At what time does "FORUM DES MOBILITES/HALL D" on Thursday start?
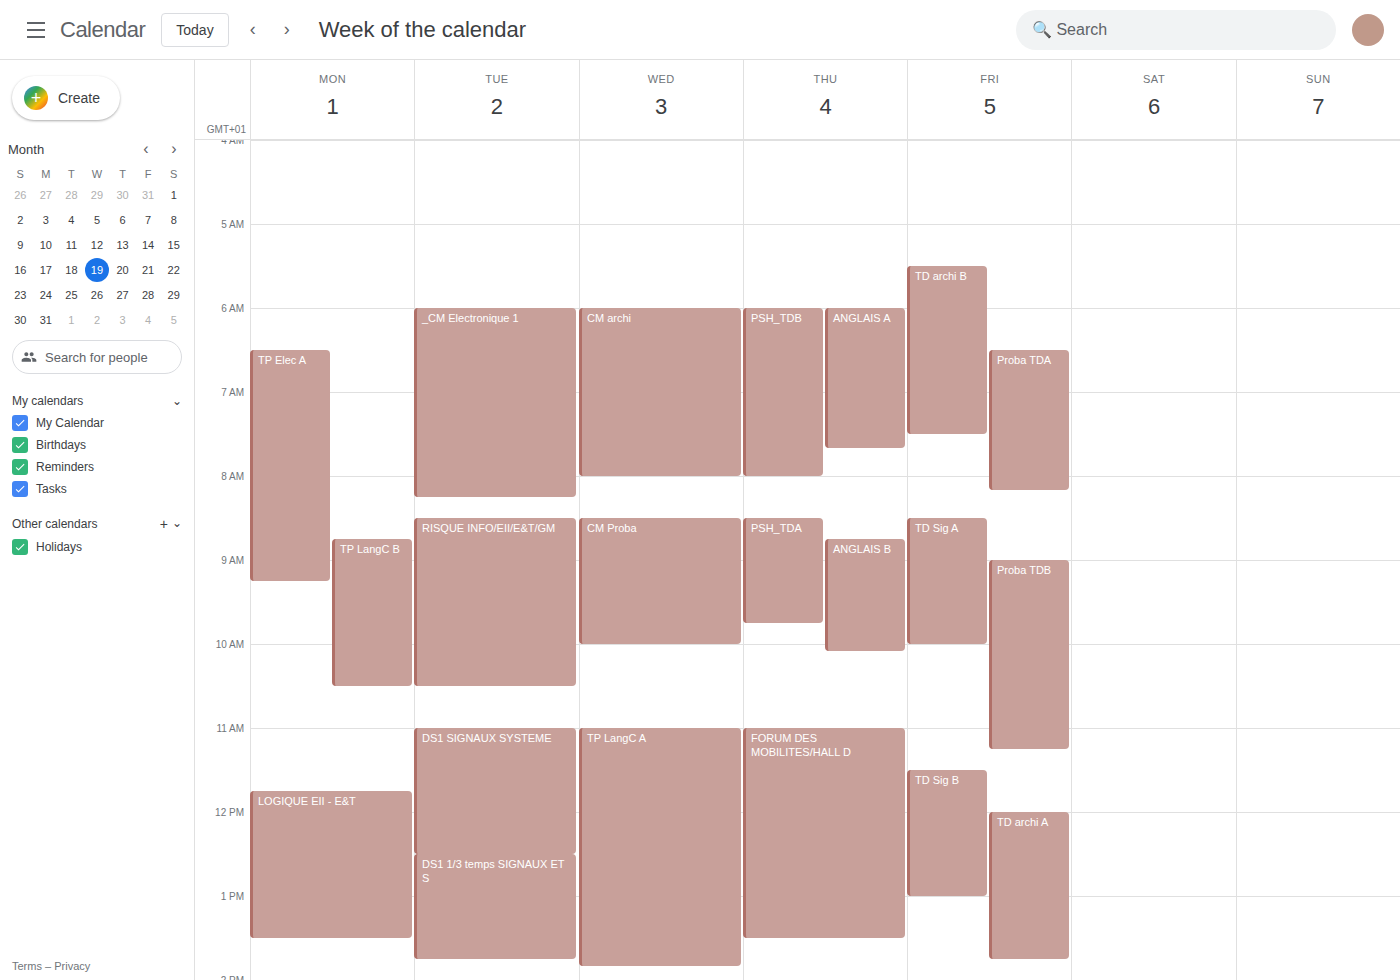
11:00